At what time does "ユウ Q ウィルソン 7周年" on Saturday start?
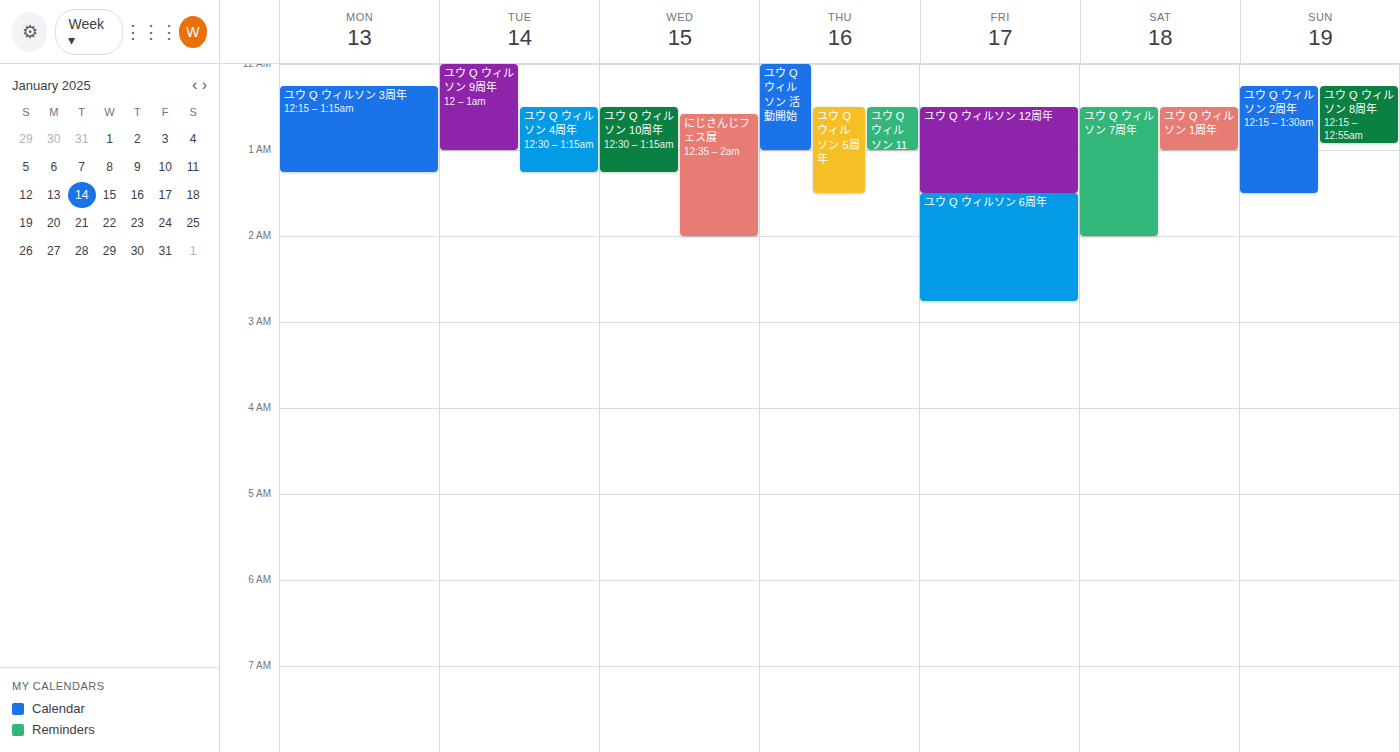
12:30 AM